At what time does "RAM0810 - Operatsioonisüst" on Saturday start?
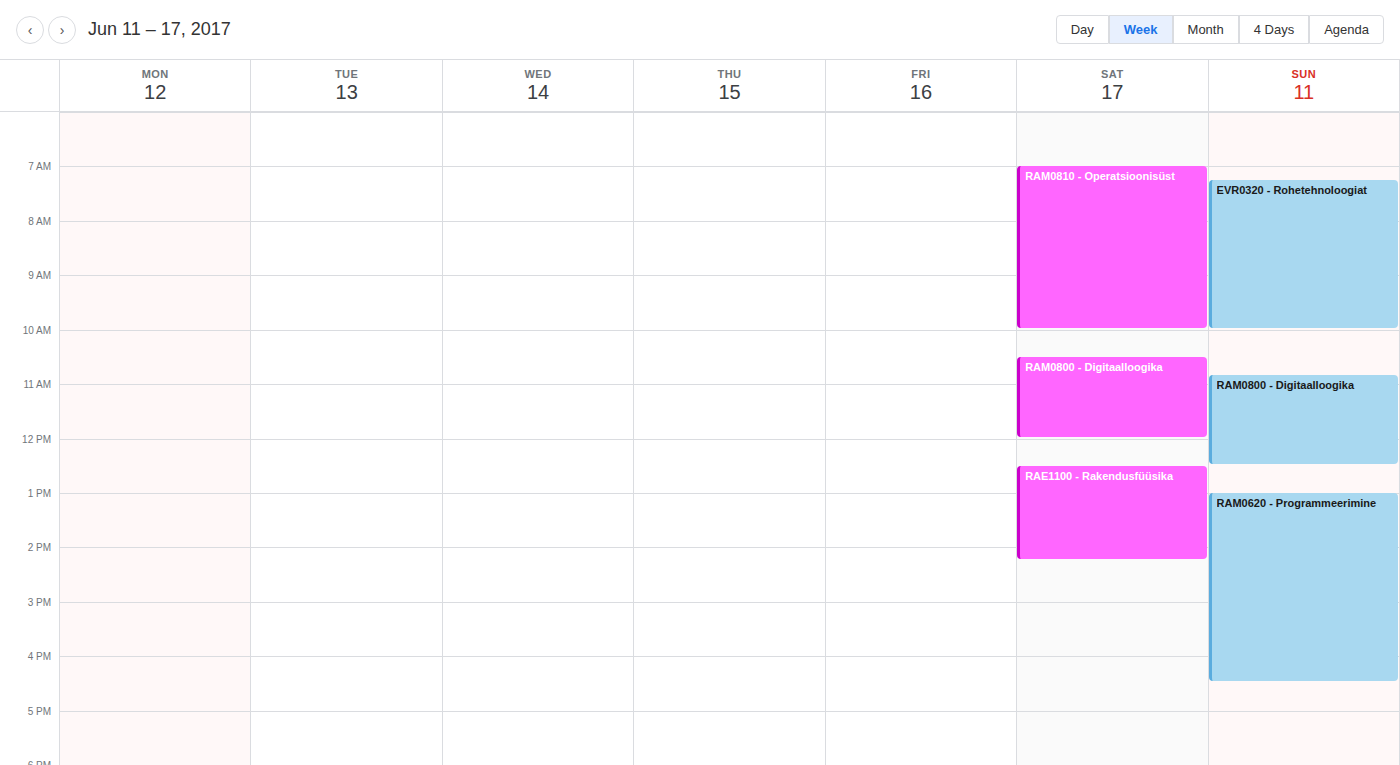
7:00 AM